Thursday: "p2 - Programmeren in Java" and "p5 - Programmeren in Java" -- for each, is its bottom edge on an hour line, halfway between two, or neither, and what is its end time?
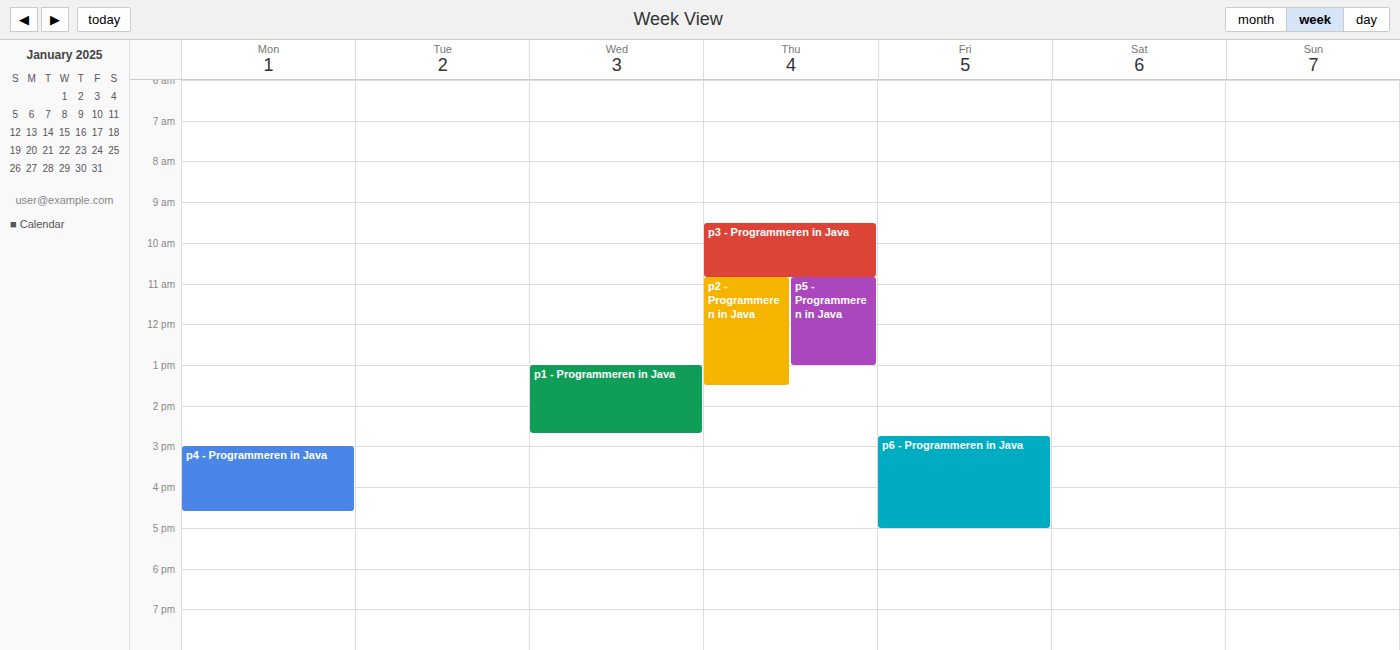
"p2 - Programmeren in Java": 1:30 PM, halfway between the 1 PM and 2 PM lines. "p5 - Programmeren in Java": 1:00 PM, exactly on the 1 PM line.